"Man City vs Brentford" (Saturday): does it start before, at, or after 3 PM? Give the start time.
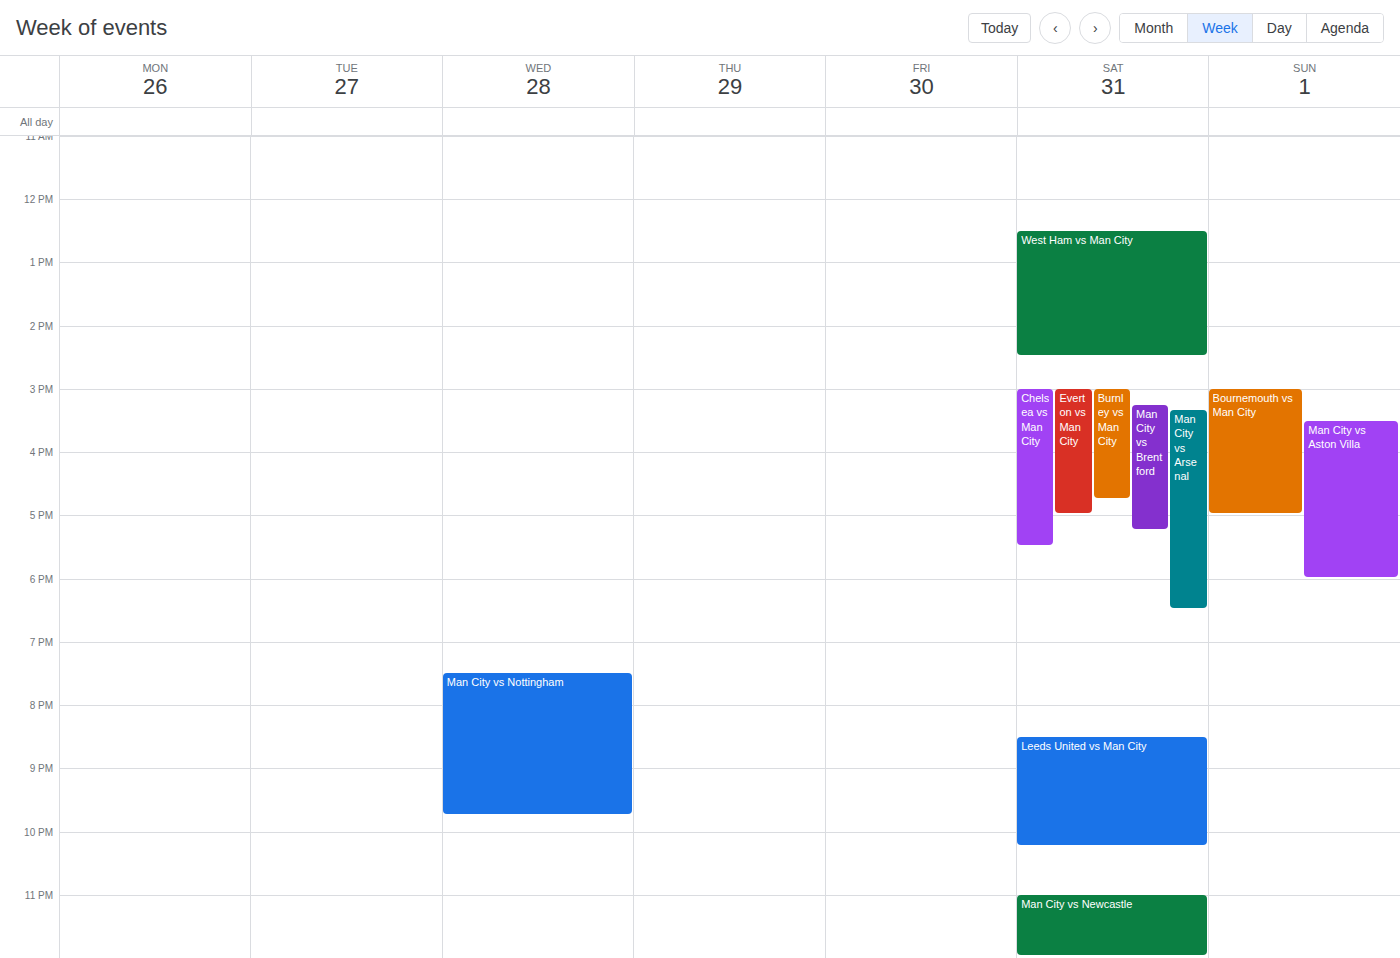
3:15 PM -- after 3 PM, 15 minutes below the 3 PM line.